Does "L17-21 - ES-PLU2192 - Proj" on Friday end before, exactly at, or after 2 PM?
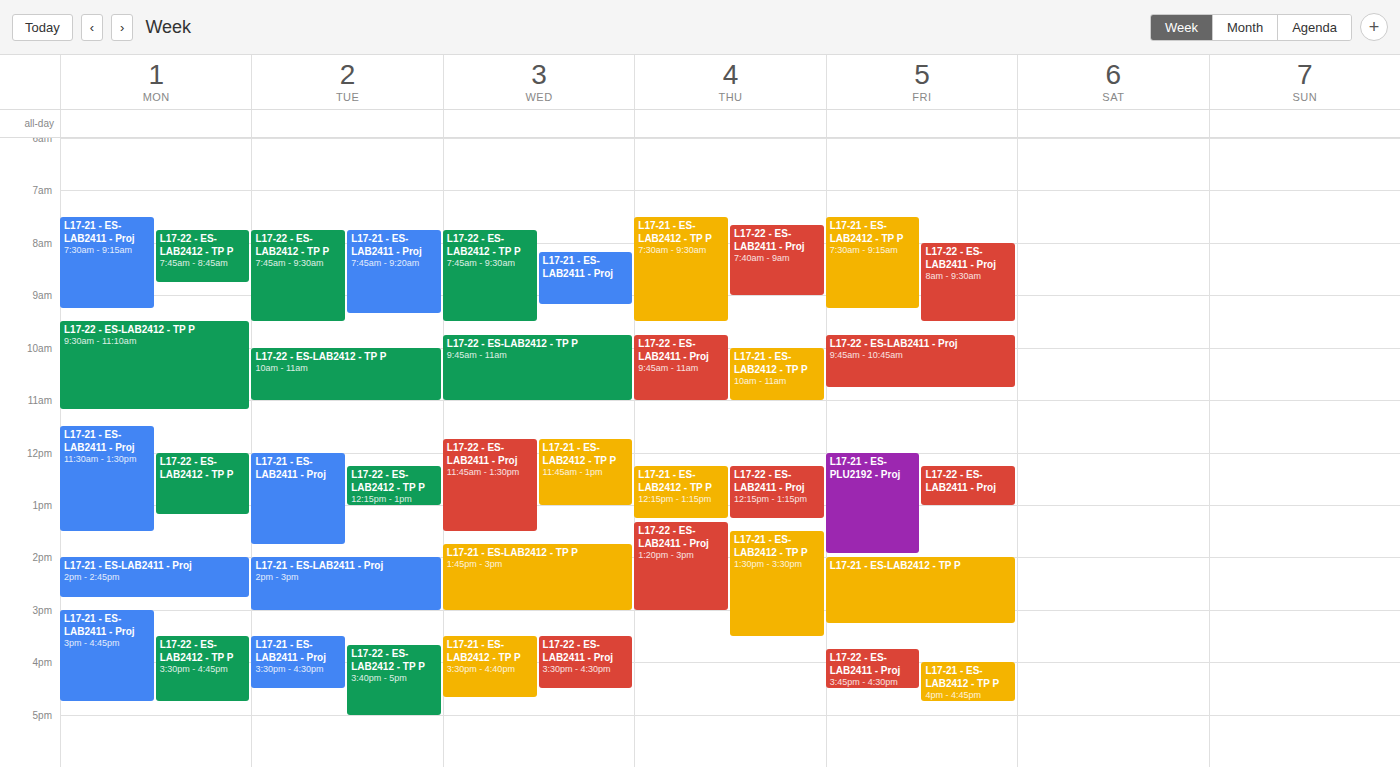
1:55 PM -- before 2 PM, 5 minutes above the 2 PM line.